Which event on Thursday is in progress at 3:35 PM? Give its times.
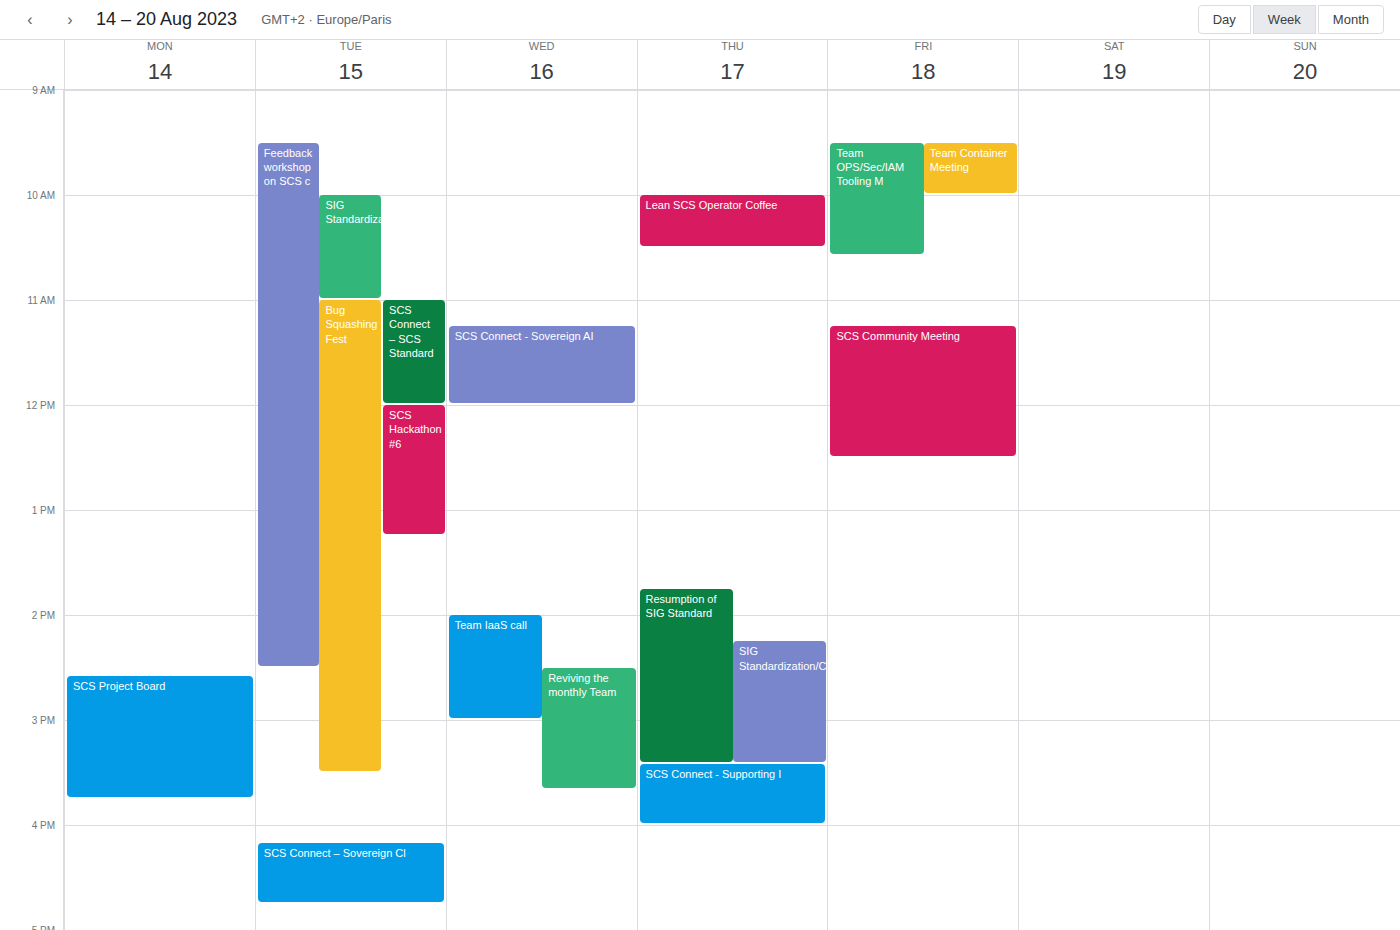
"SCS Connect - Supporting I", 3:25 PM to 4:00 PM